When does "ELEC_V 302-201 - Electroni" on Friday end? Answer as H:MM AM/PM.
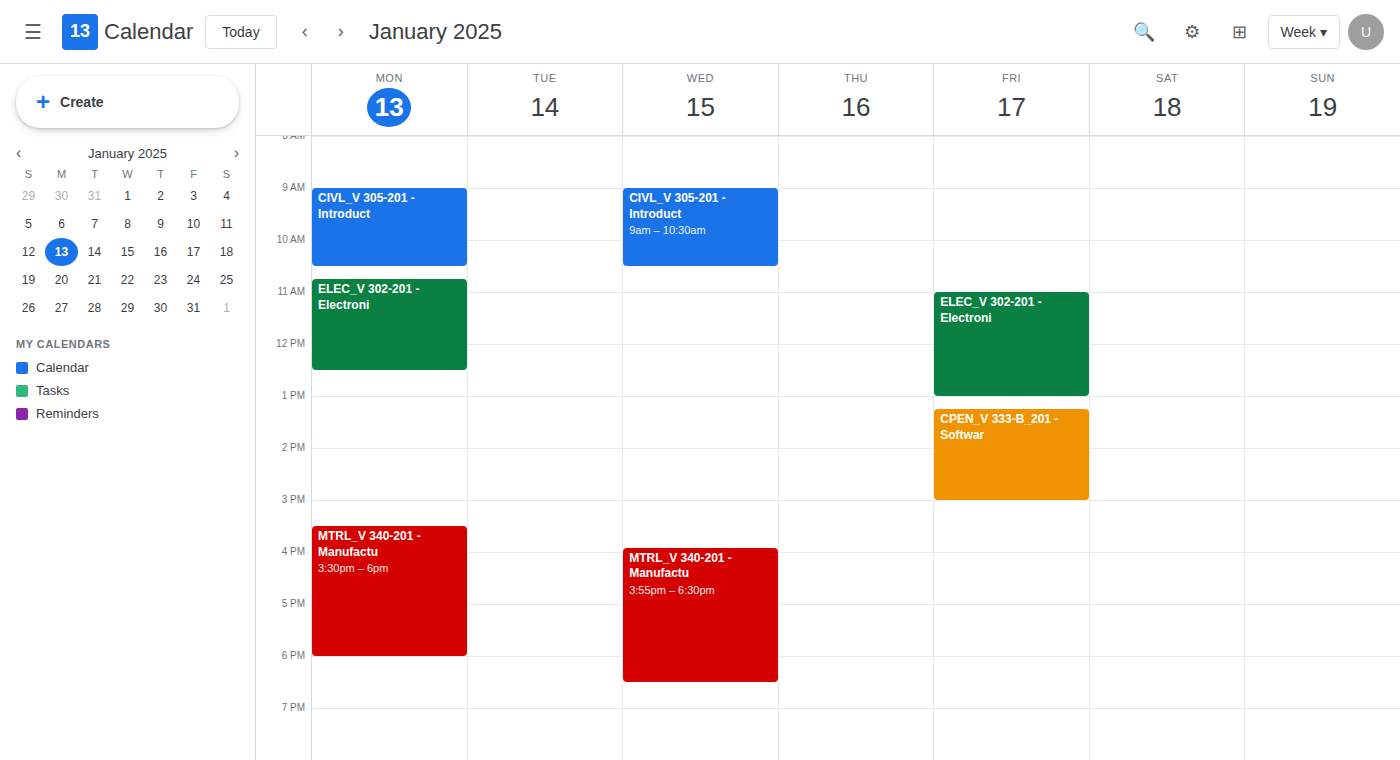
1:00 PM